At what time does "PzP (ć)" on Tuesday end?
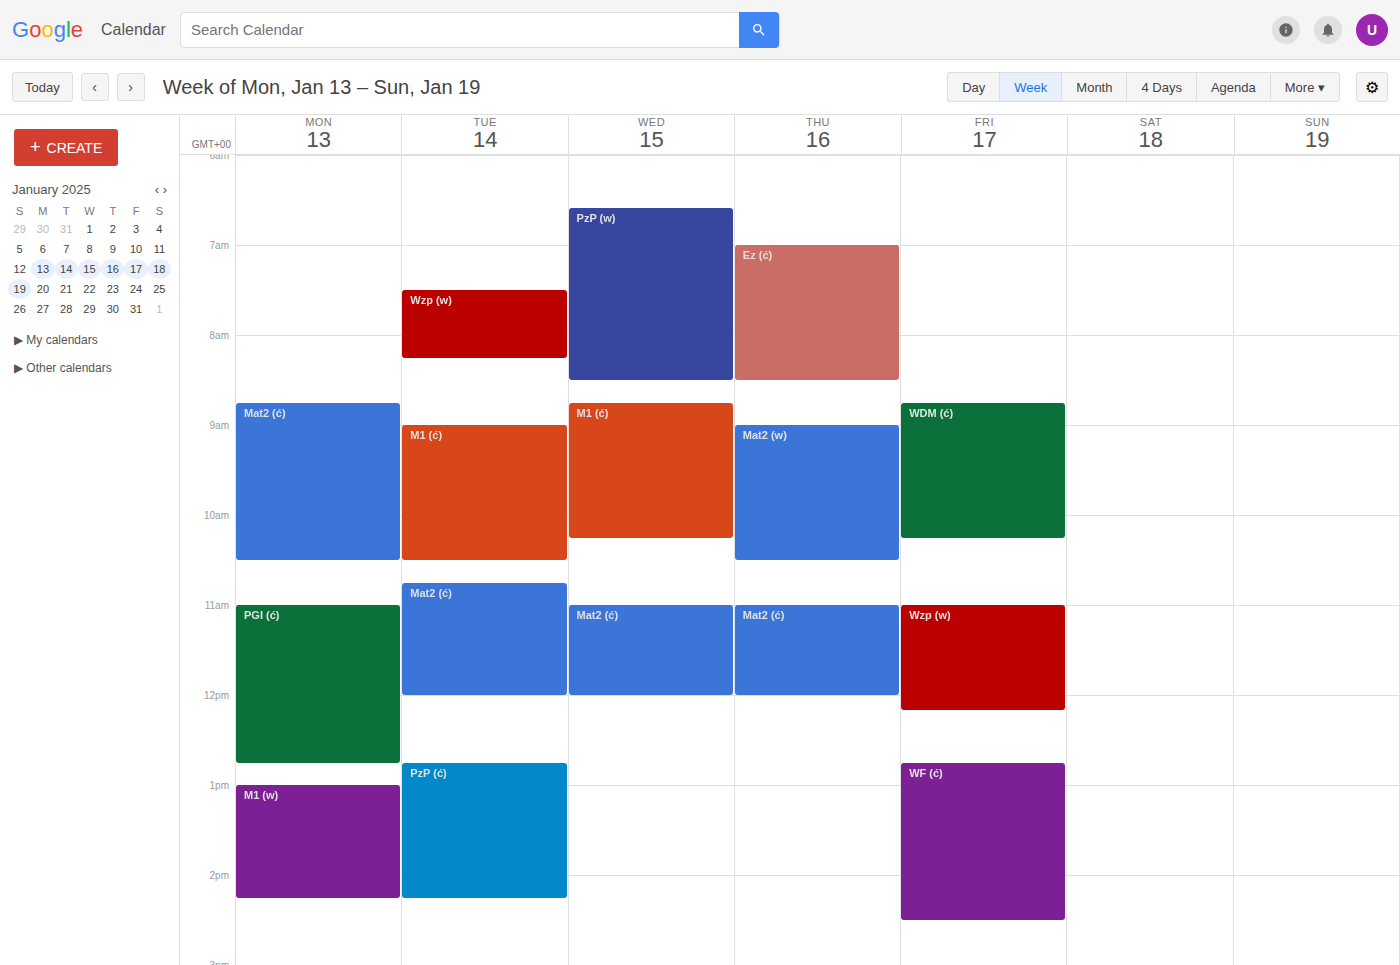
2:15 PM